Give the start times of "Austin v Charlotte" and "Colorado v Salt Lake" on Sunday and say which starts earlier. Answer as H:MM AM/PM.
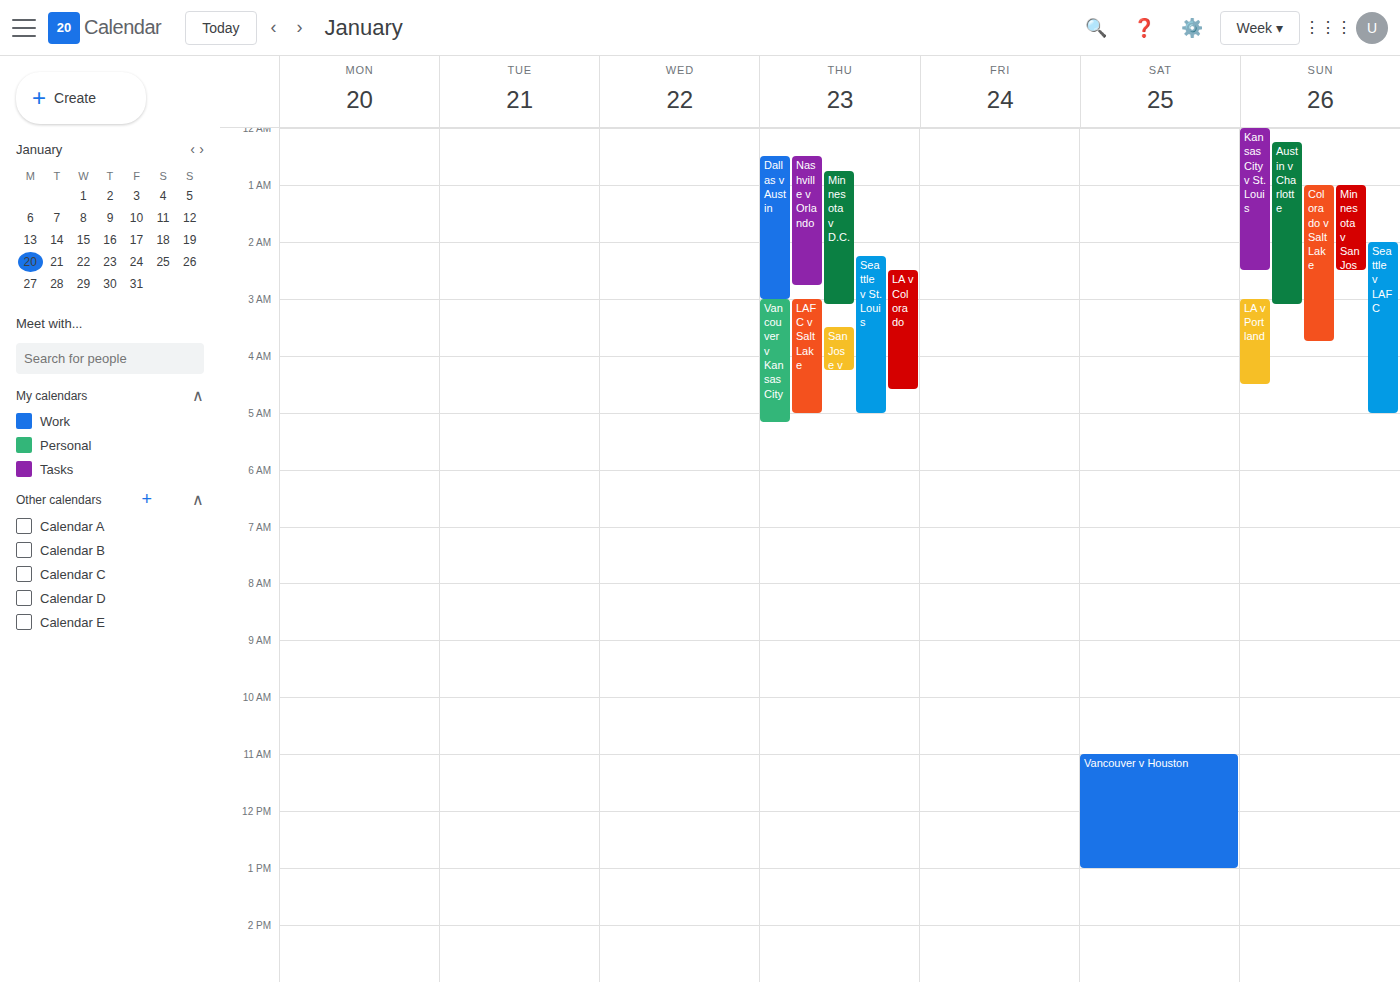
"Austin v Charlotte" 12:15 AM; "Colorado v Salt Lake" 1:00 AM.